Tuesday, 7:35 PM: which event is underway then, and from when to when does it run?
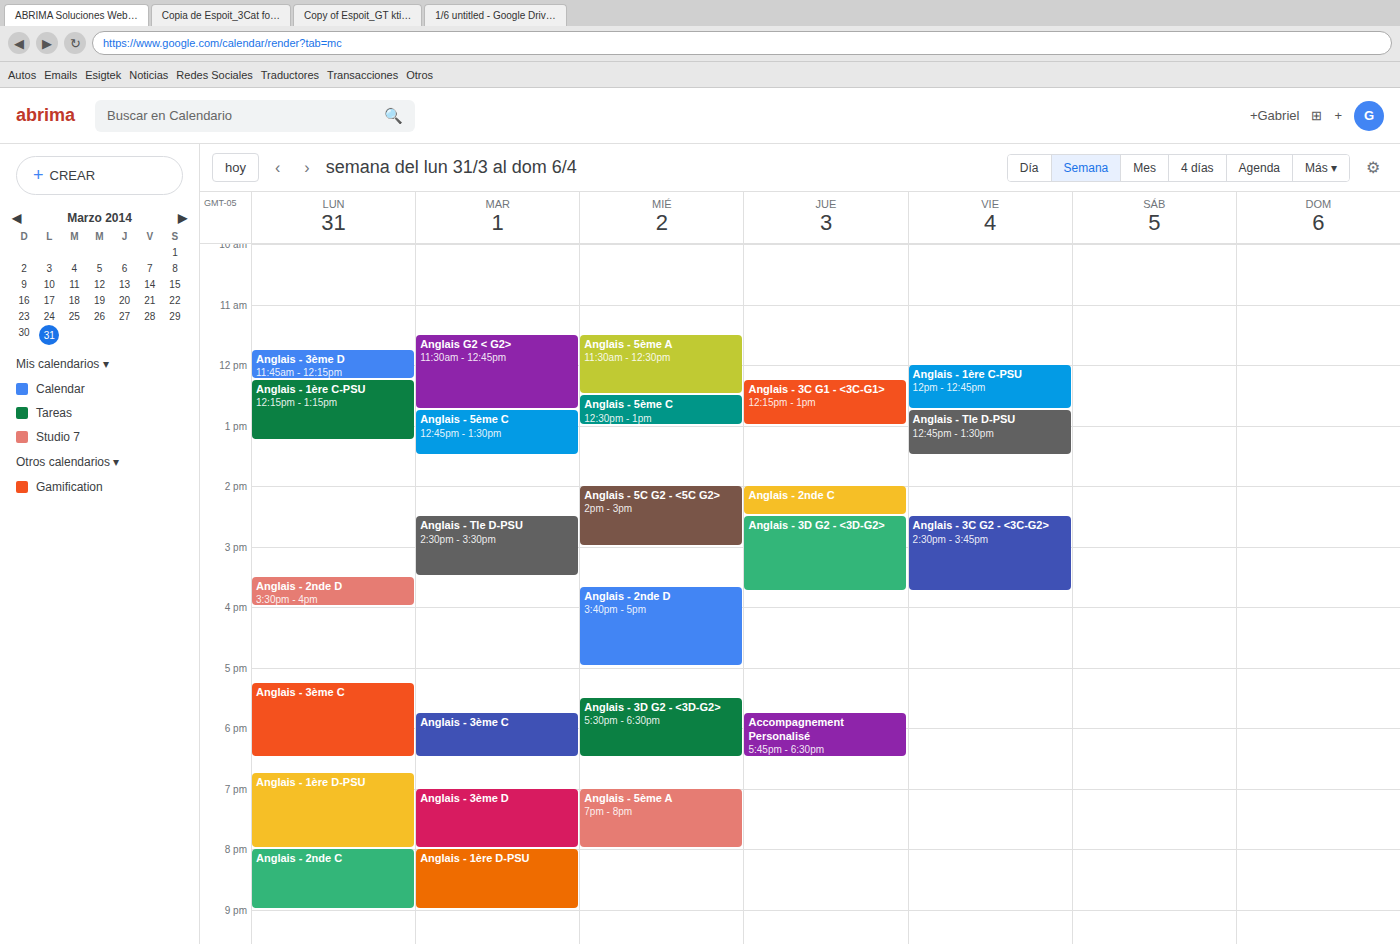
"Anglais - 3ème D", 7:00 PM to 8:00 PM